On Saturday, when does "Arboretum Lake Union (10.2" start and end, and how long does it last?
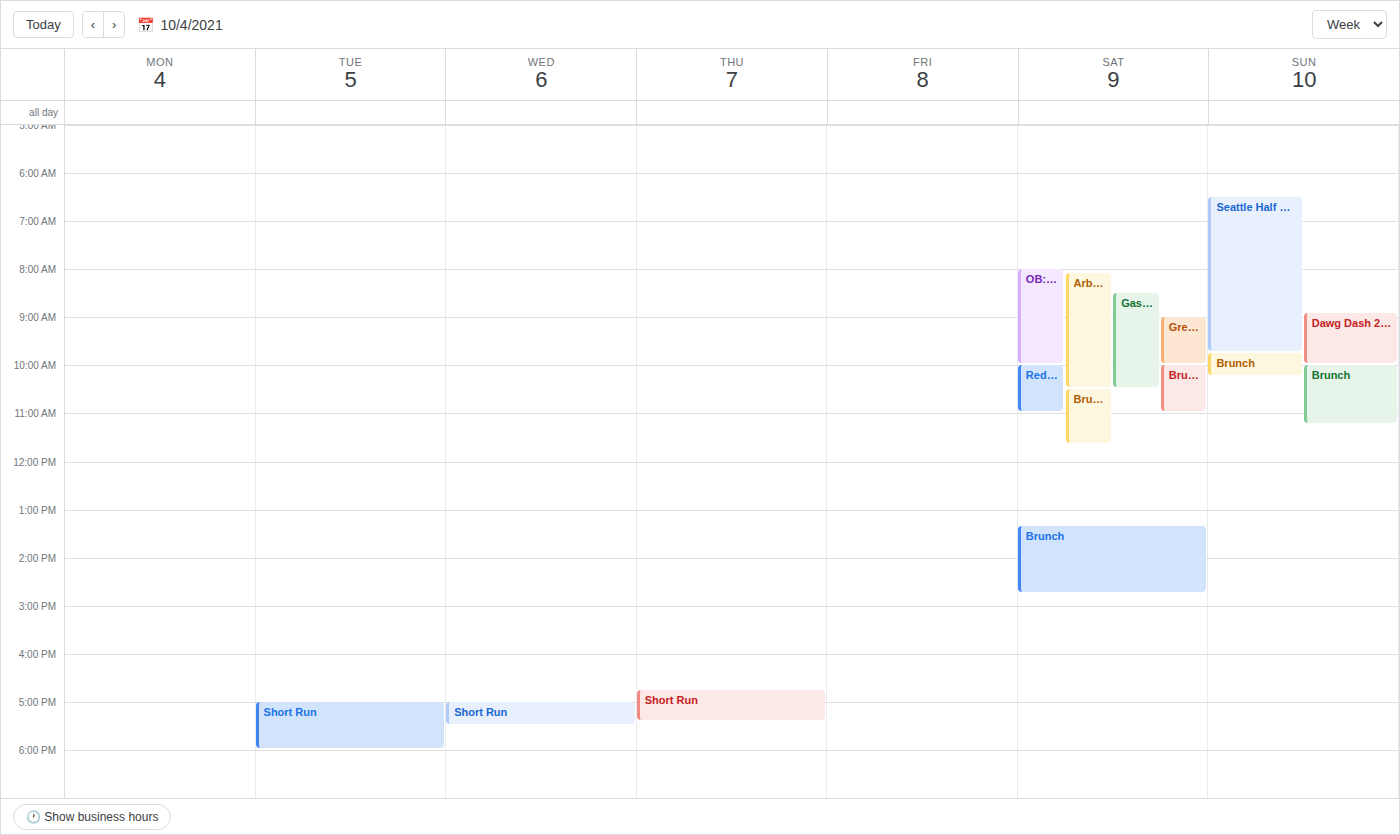
8:05 AM to 10:30 AM, 2 hours 25 minutes